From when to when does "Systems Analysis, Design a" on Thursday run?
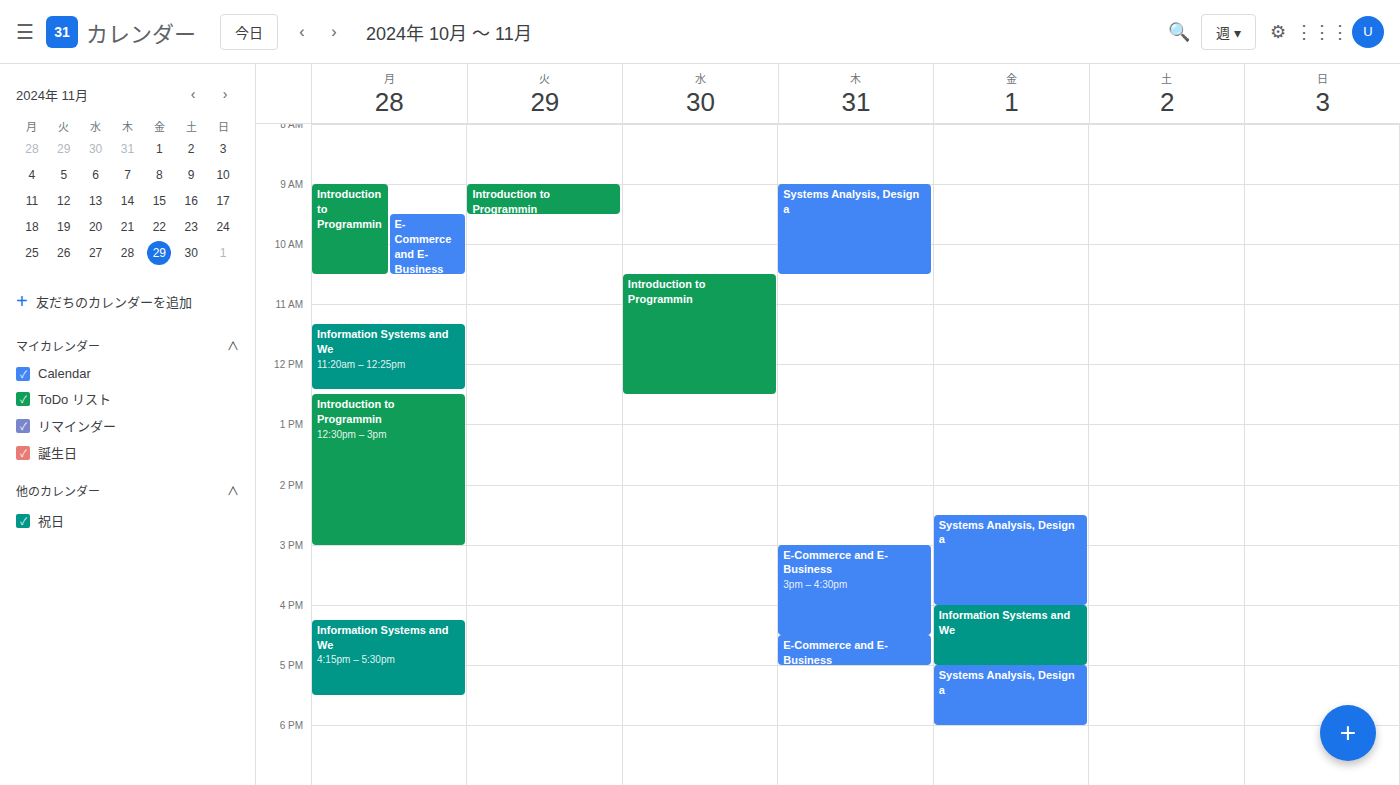
9:00 AM to 10:30 AM